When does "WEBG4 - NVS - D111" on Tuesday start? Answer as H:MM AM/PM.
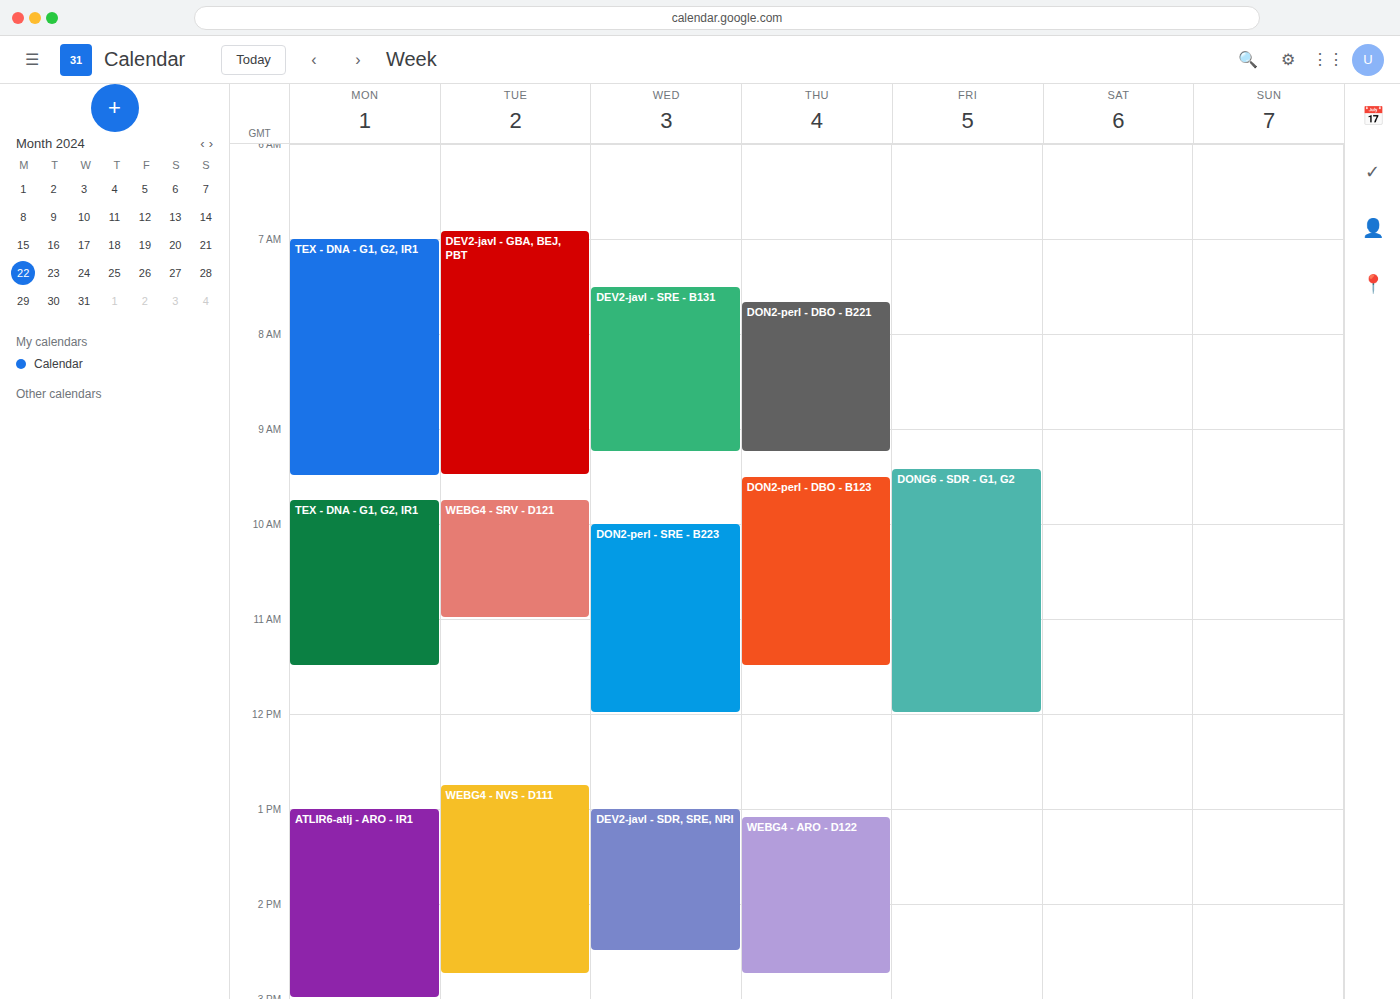
12:45 PM